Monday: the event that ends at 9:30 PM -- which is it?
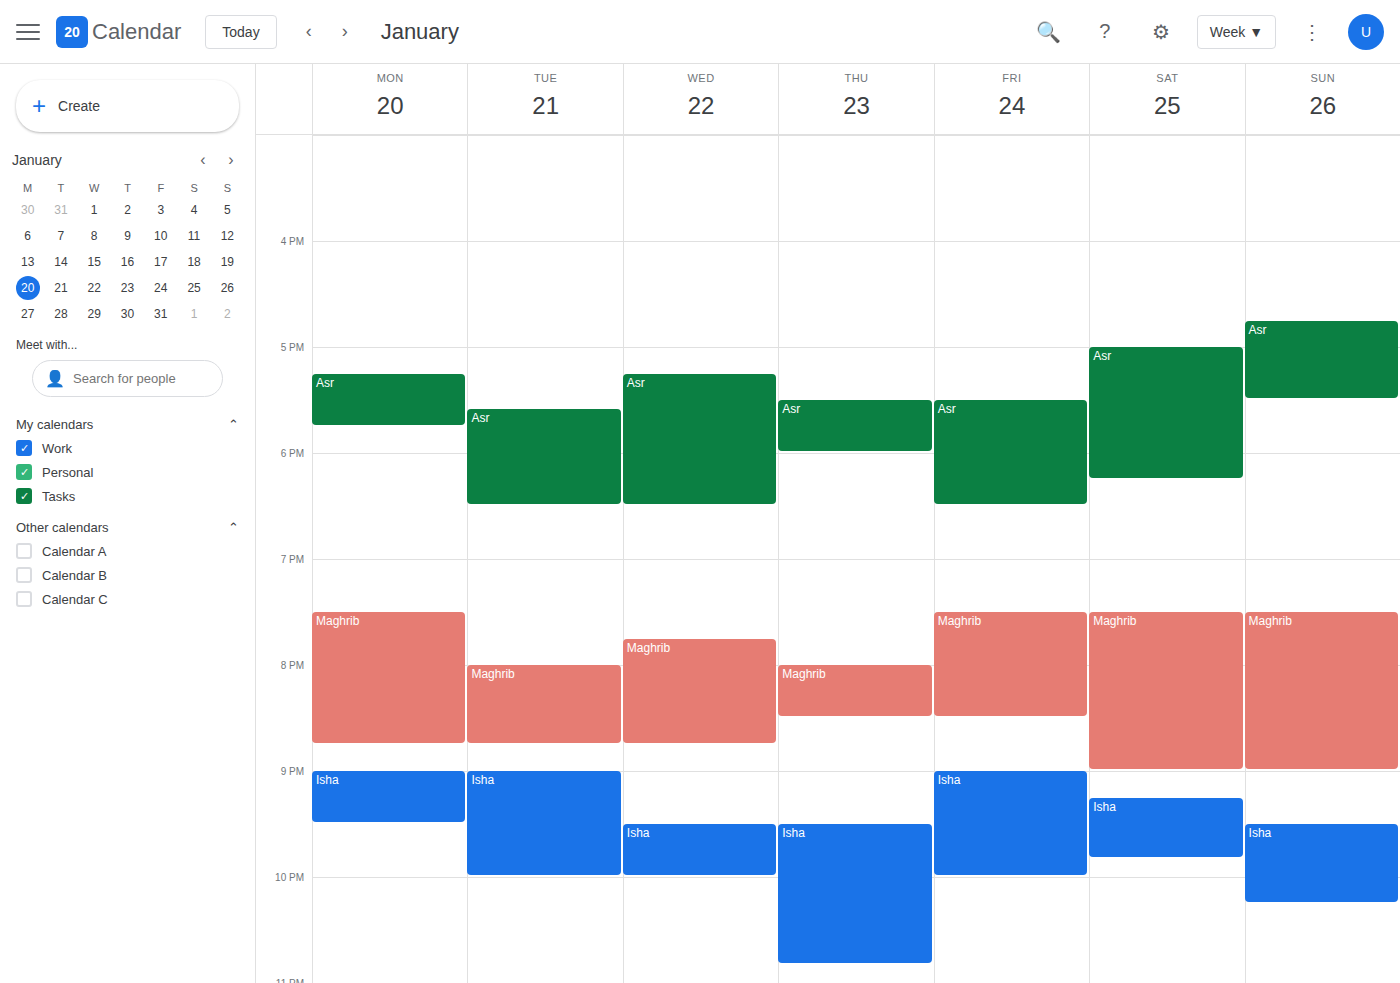
"Isha"